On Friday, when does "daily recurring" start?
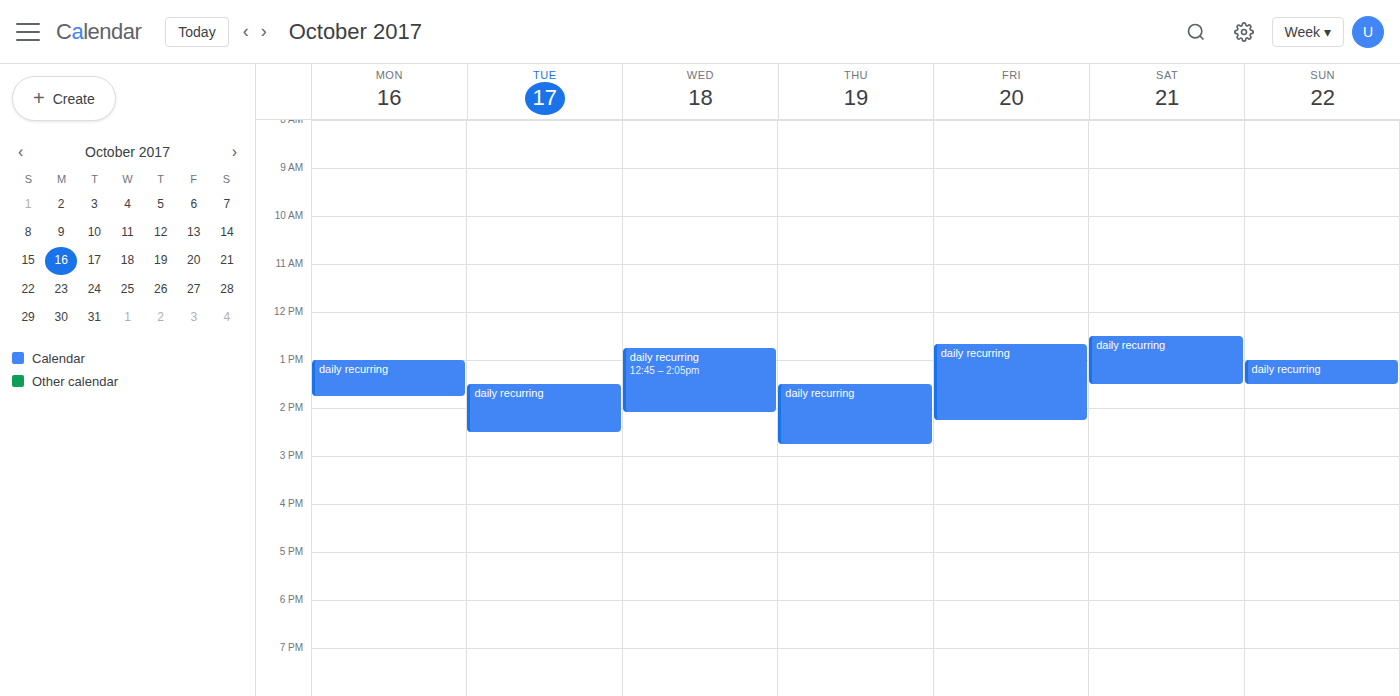
12:40 PM